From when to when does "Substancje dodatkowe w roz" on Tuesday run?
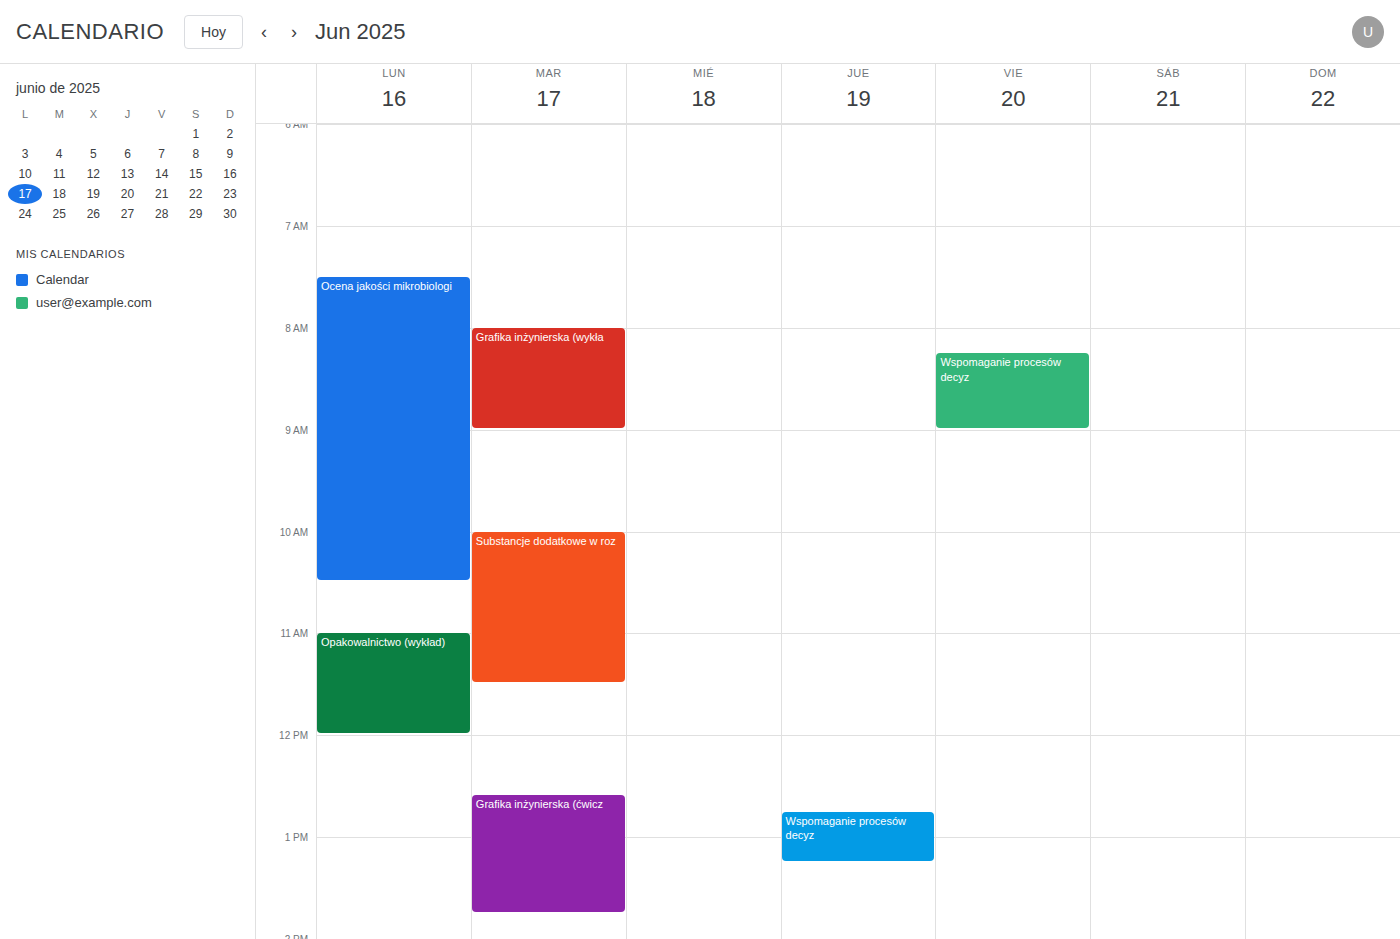
10:00 AM to 11:30 AM